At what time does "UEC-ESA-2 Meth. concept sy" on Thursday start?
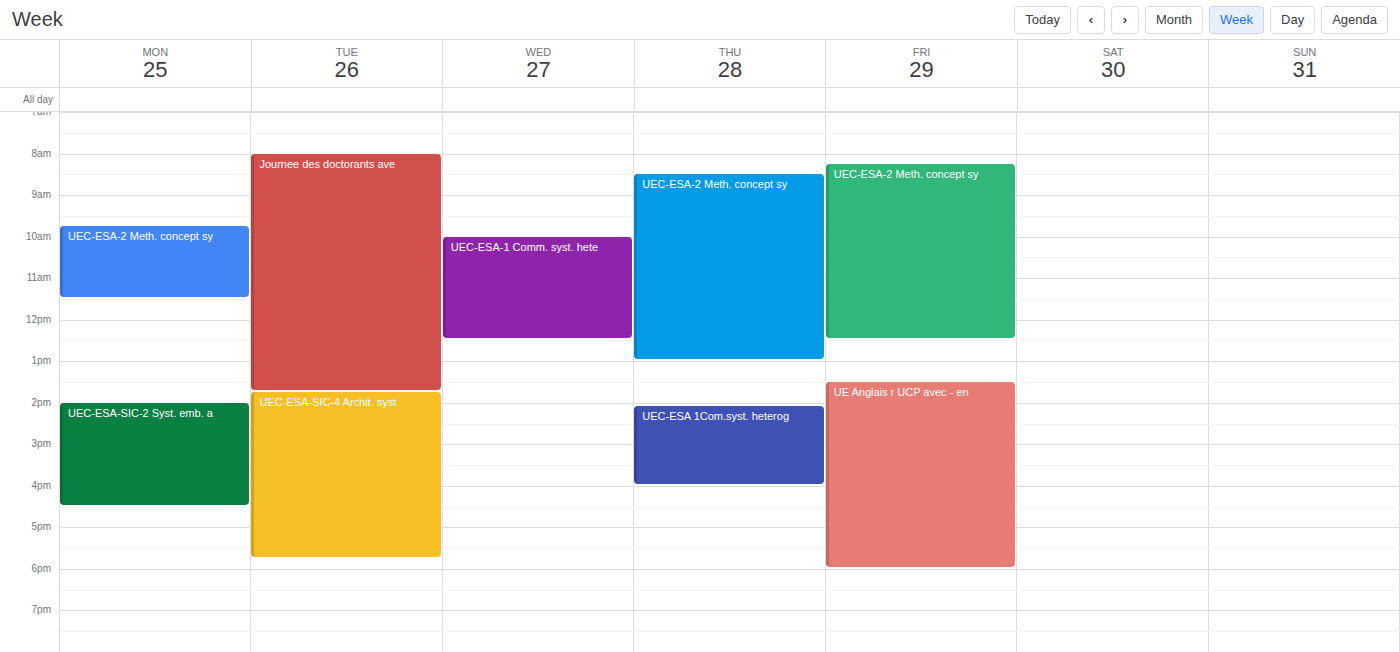
8:30 AM